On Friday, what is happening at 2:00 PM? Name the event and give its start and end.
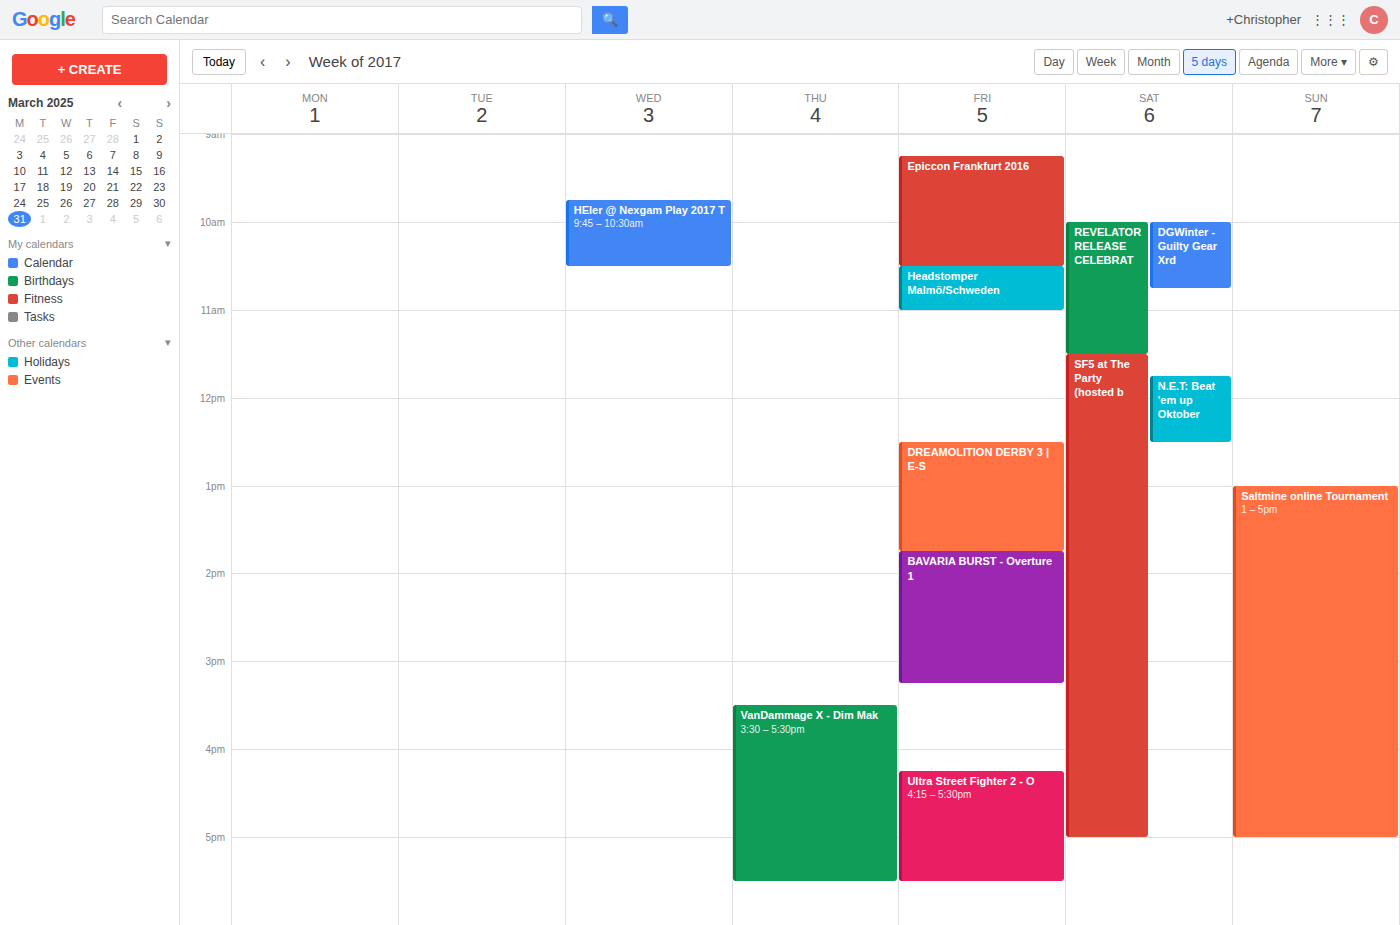
"BAVARIA BURST - Overture 1", 1:45 PM to 3:15 PM